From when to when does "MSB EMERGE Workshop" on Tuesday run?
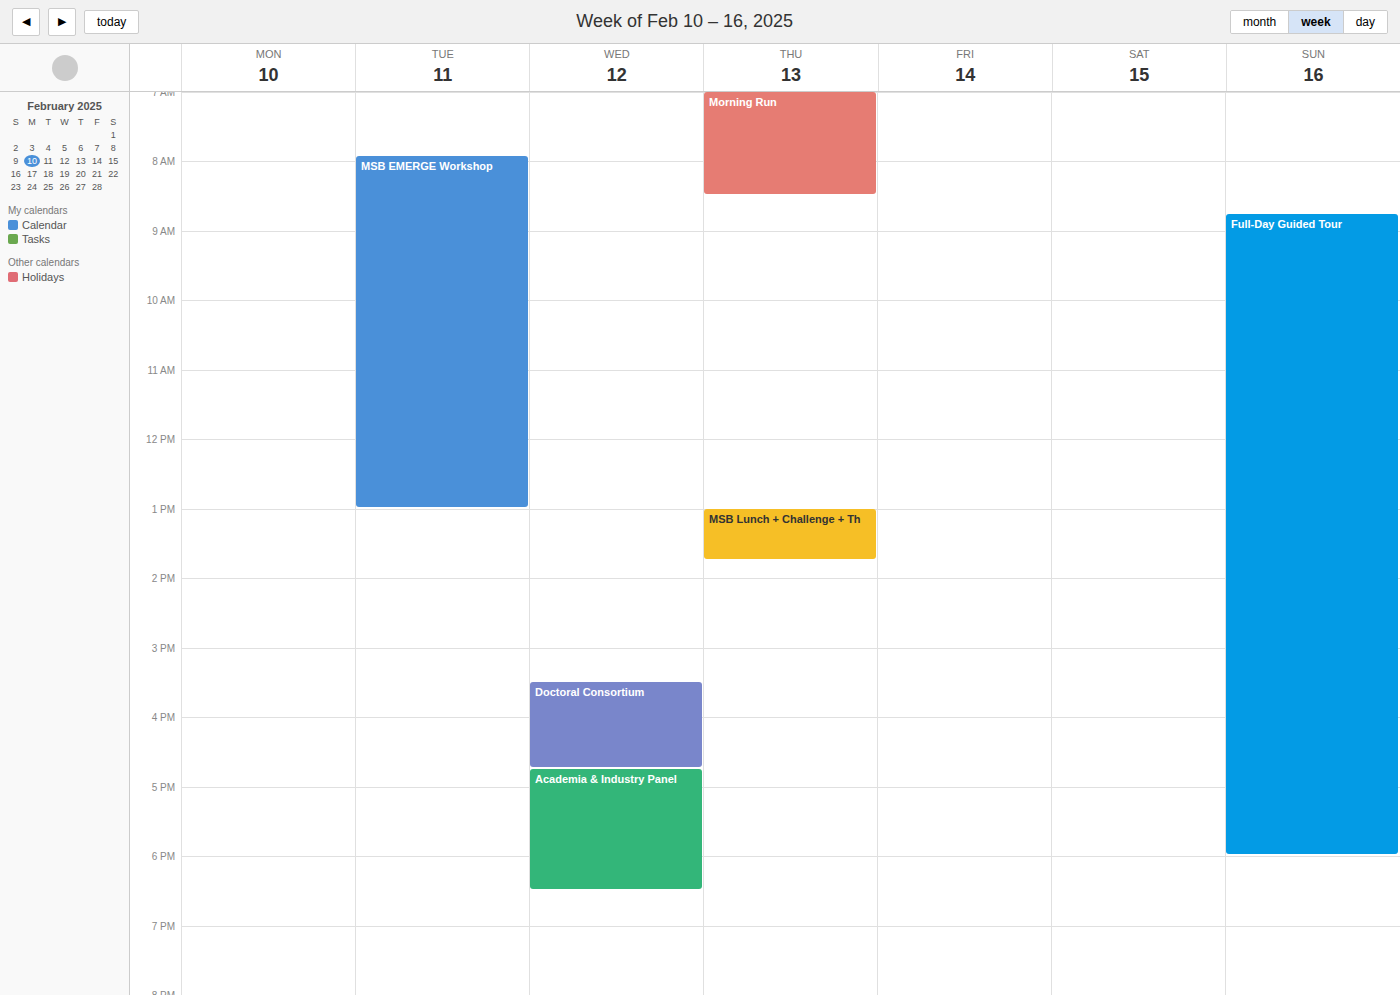
7:55 AM to 1:00 PM